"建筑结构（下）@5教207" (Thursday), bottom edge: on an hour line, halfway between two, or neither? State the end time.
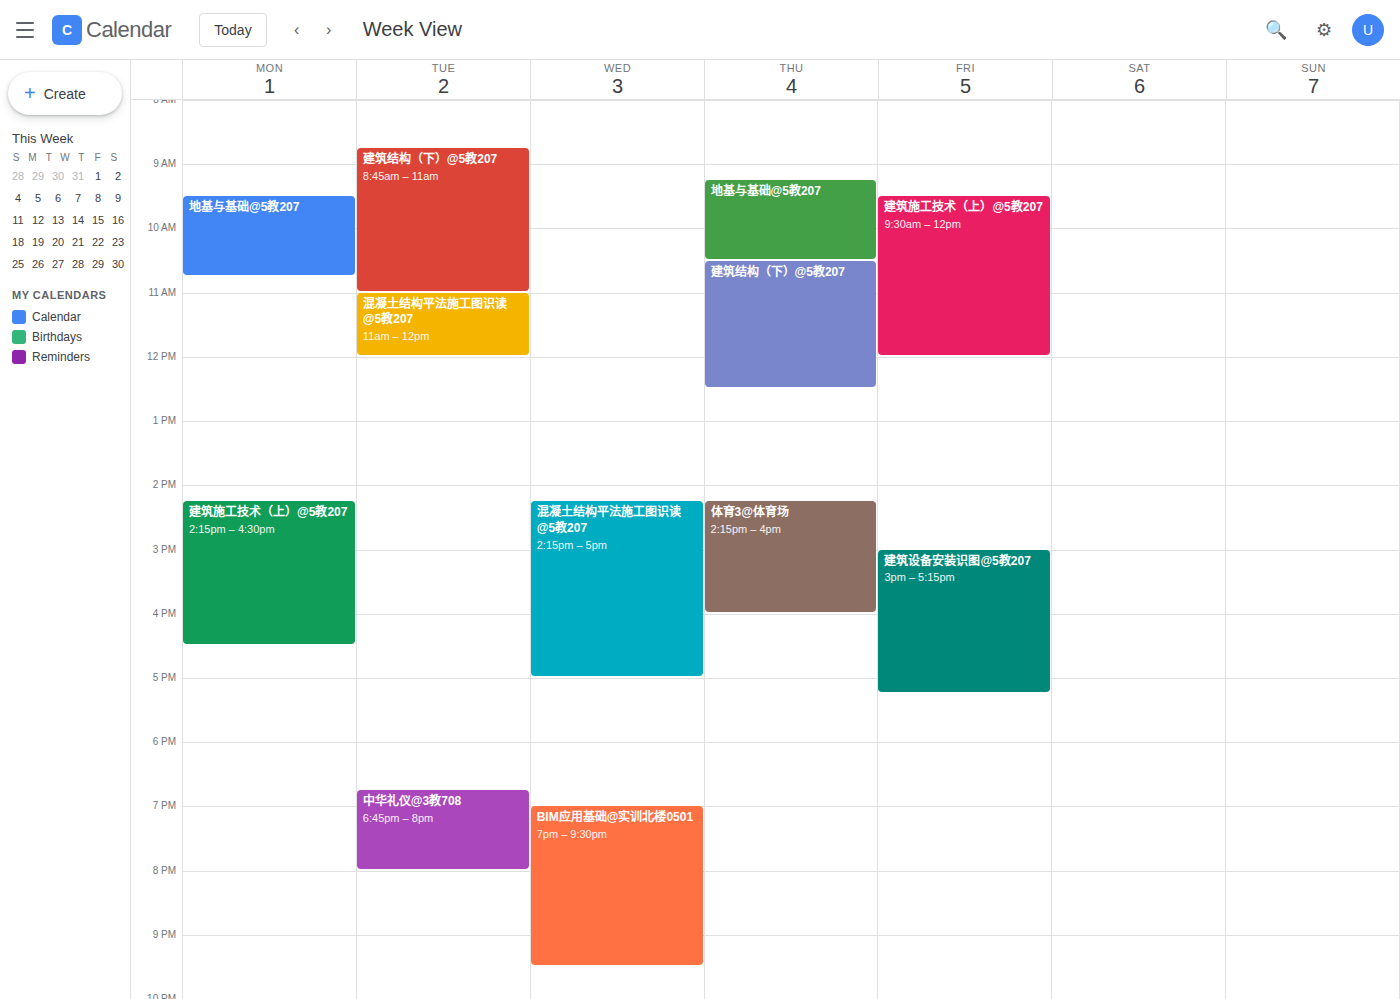
12:30 -- halfway between the 12:00 and 13:00 lines.